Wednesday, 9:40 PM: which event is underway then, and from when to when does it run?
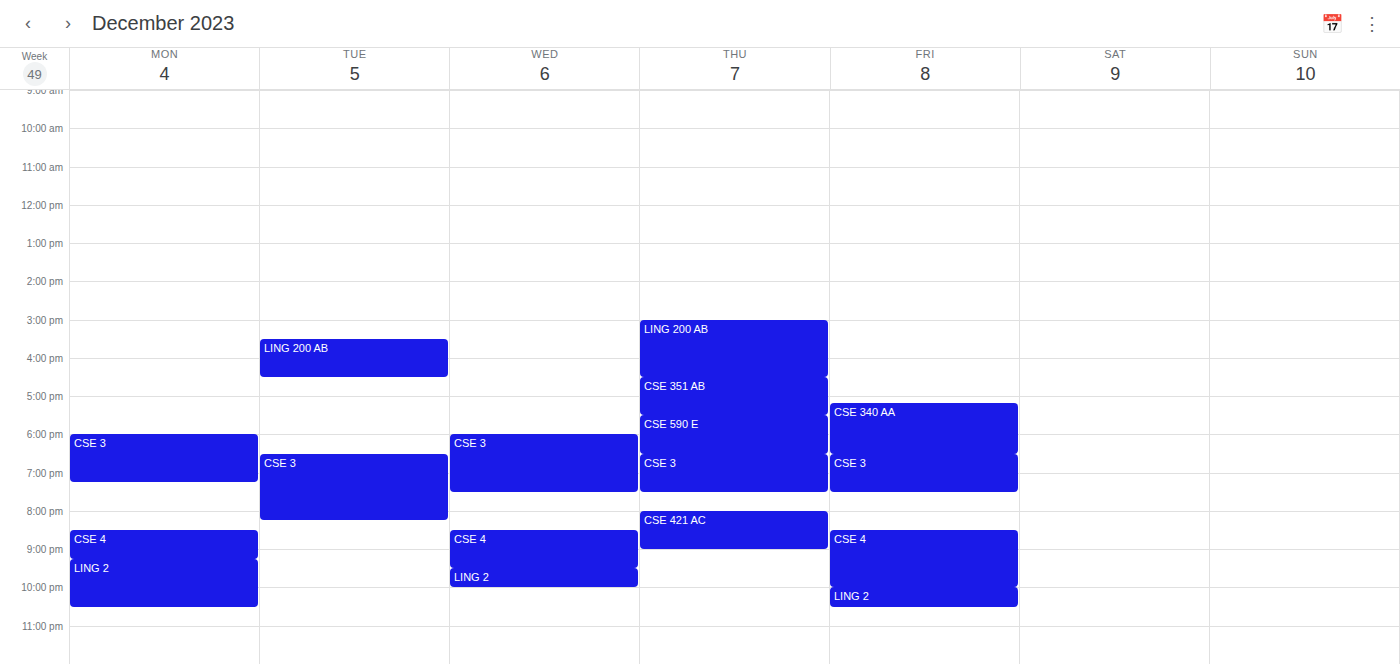
"LING 2", 9:30 PM to 10:00 PM